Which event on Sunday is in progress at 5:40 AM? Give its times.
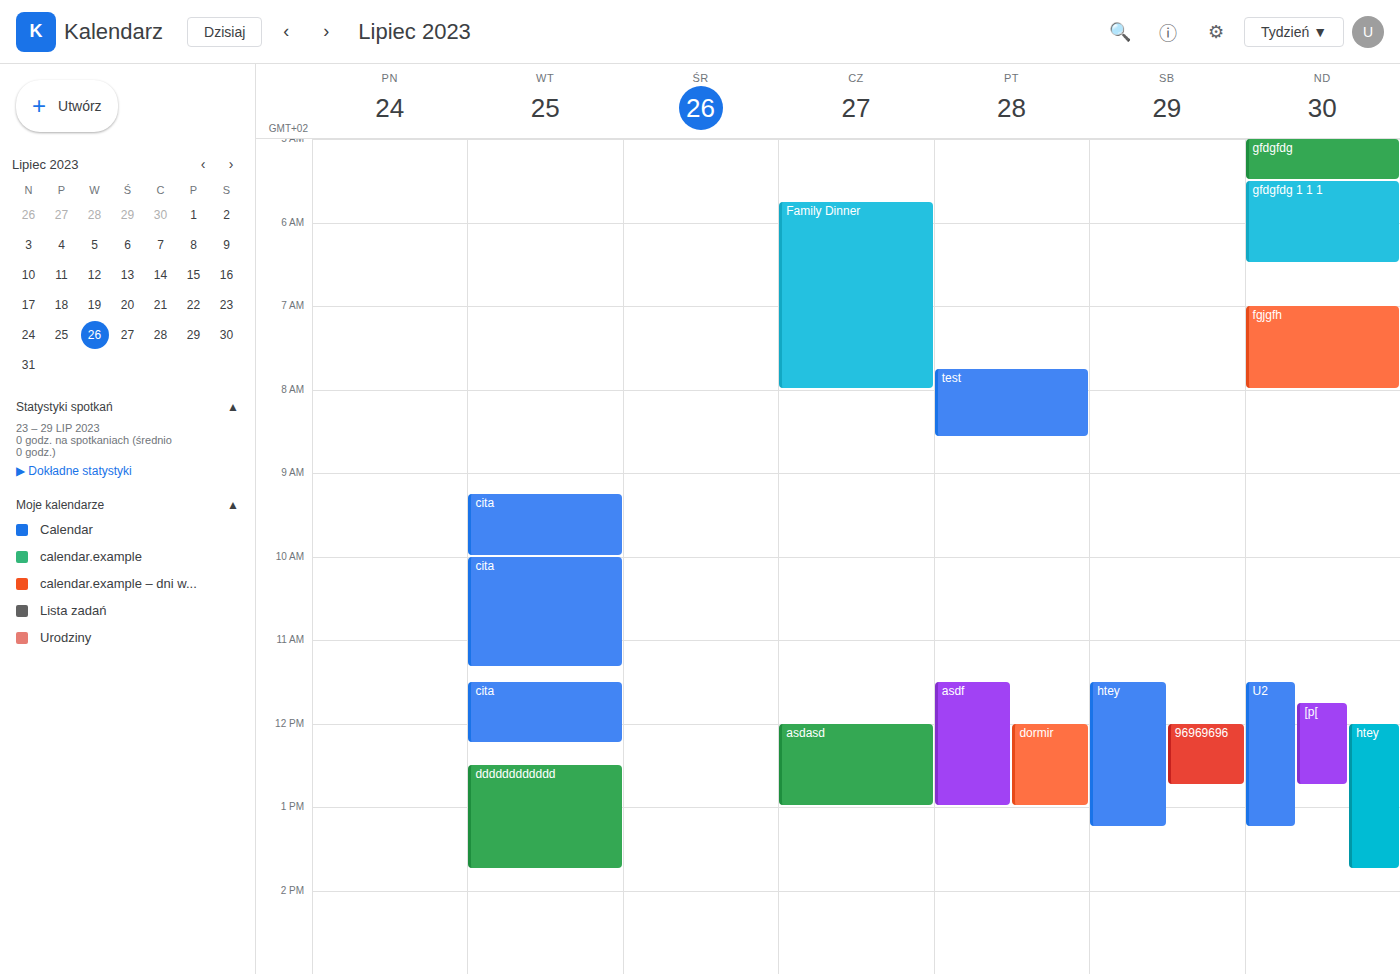
"gfdgfdg 1 1 1", 5:30 AM to 6:30 AM